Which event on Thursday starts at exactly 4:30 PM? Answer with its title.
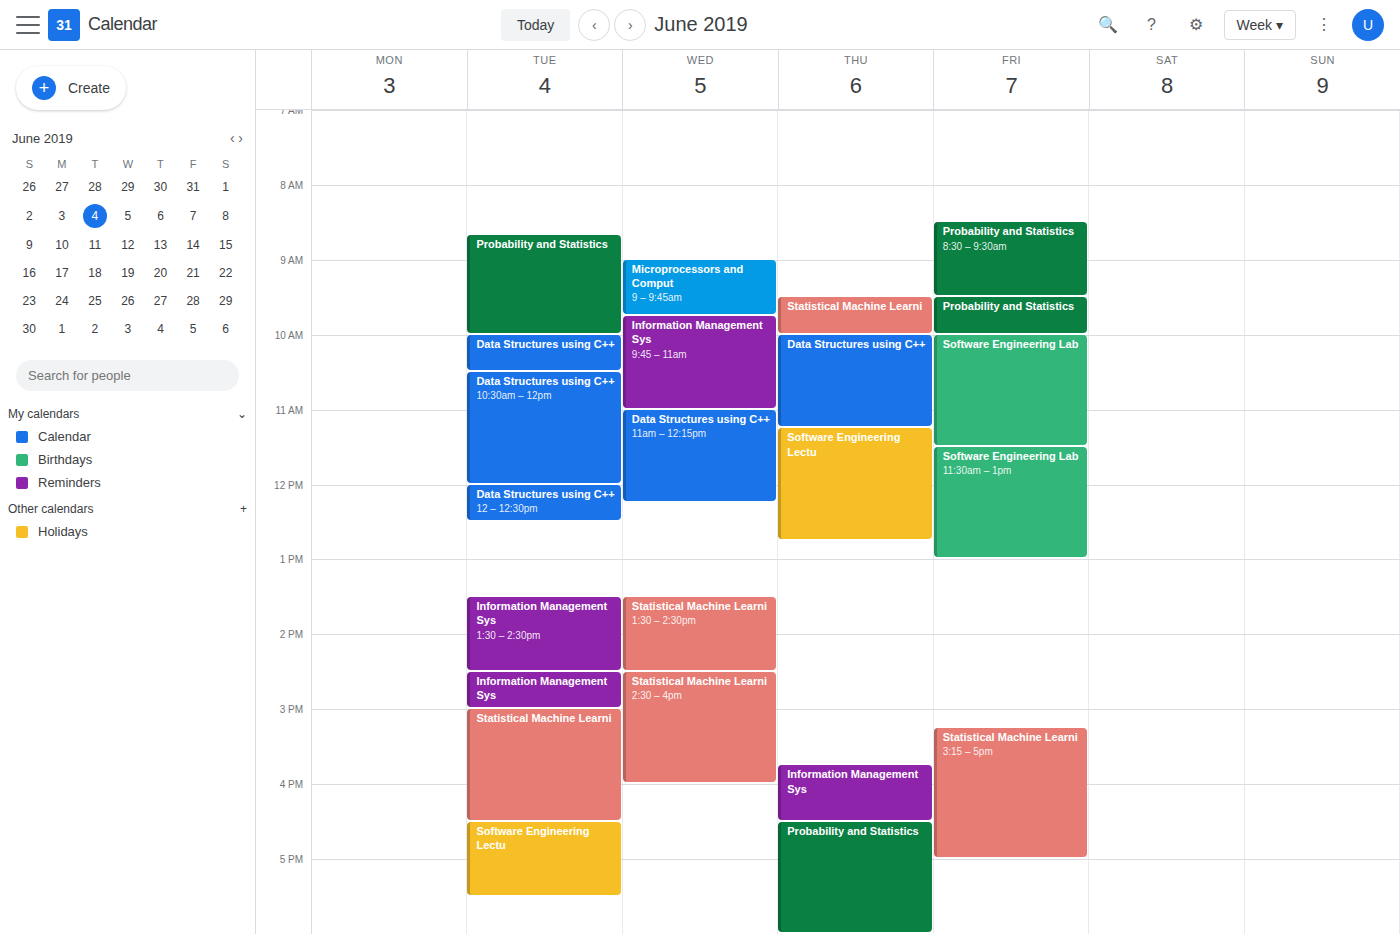
"Probability and Statistics"